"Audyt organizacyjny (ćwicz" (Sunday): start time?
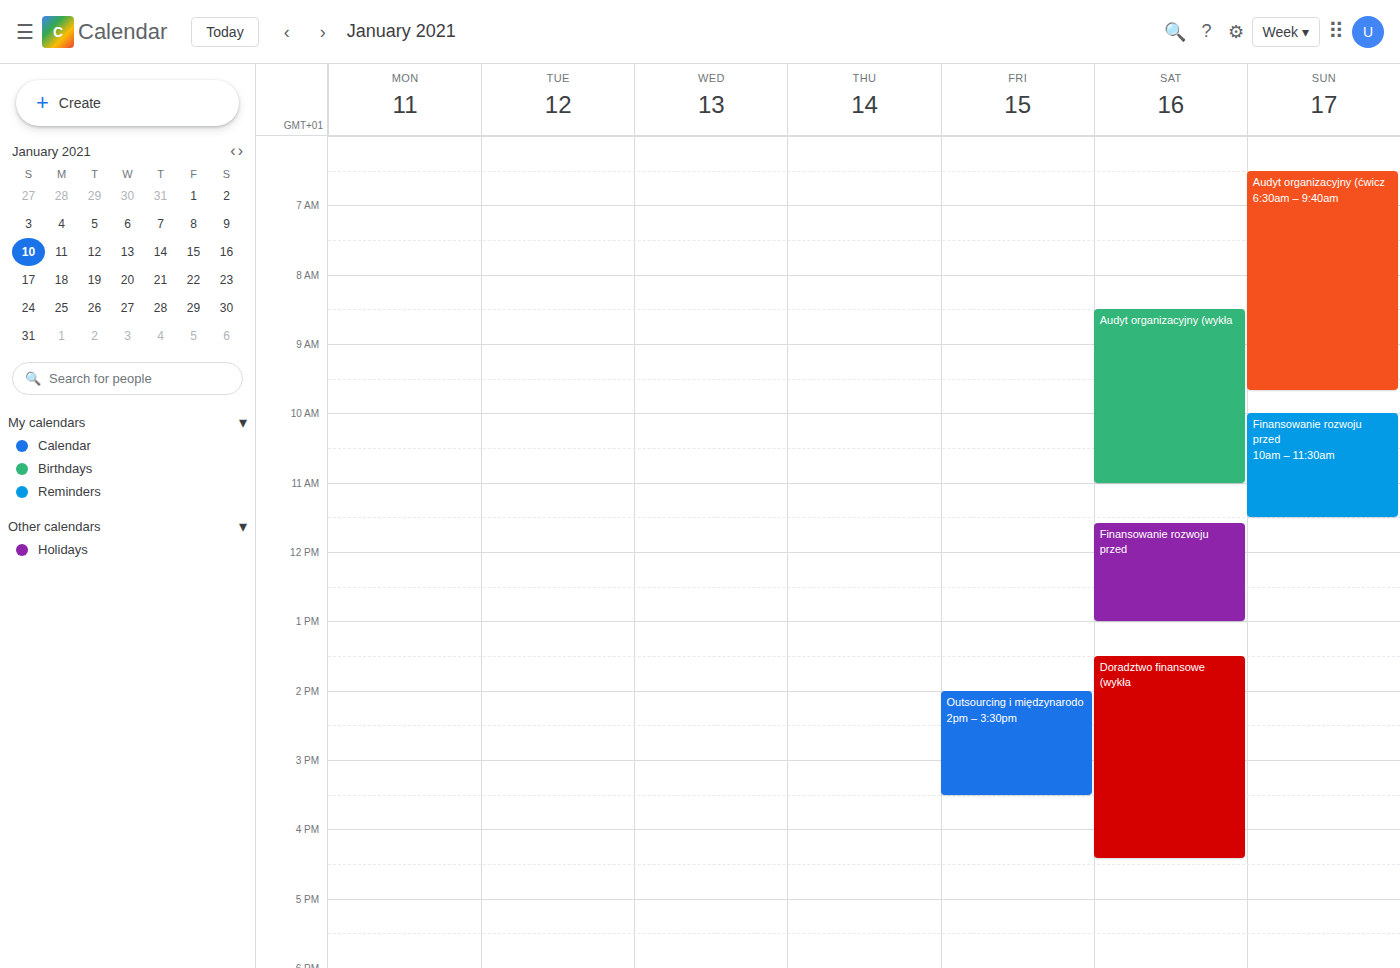
6:30 AM